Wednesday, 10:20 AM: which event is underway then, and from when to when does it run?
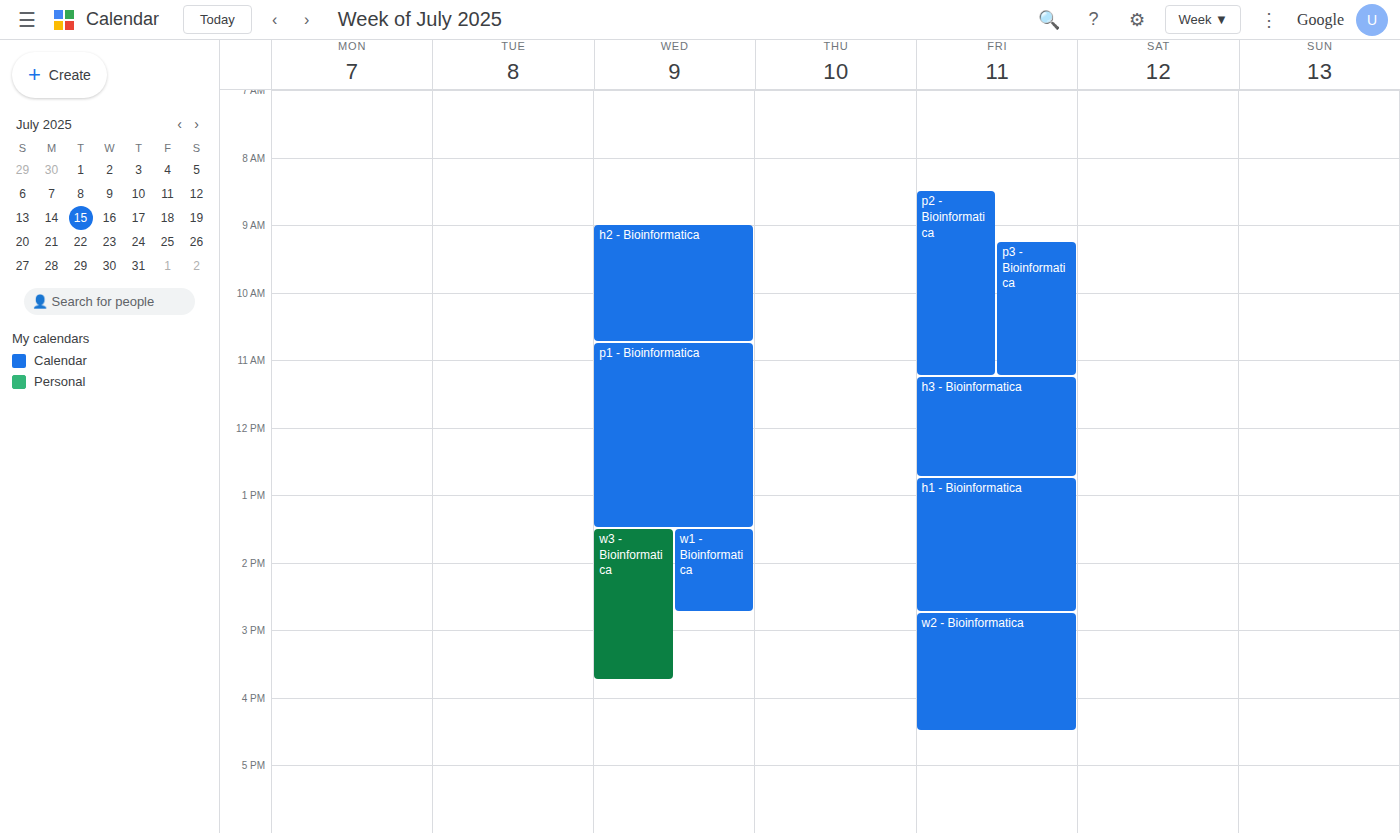
"h2 - Bioinformatica", 9:00 AM to 10:45 AM